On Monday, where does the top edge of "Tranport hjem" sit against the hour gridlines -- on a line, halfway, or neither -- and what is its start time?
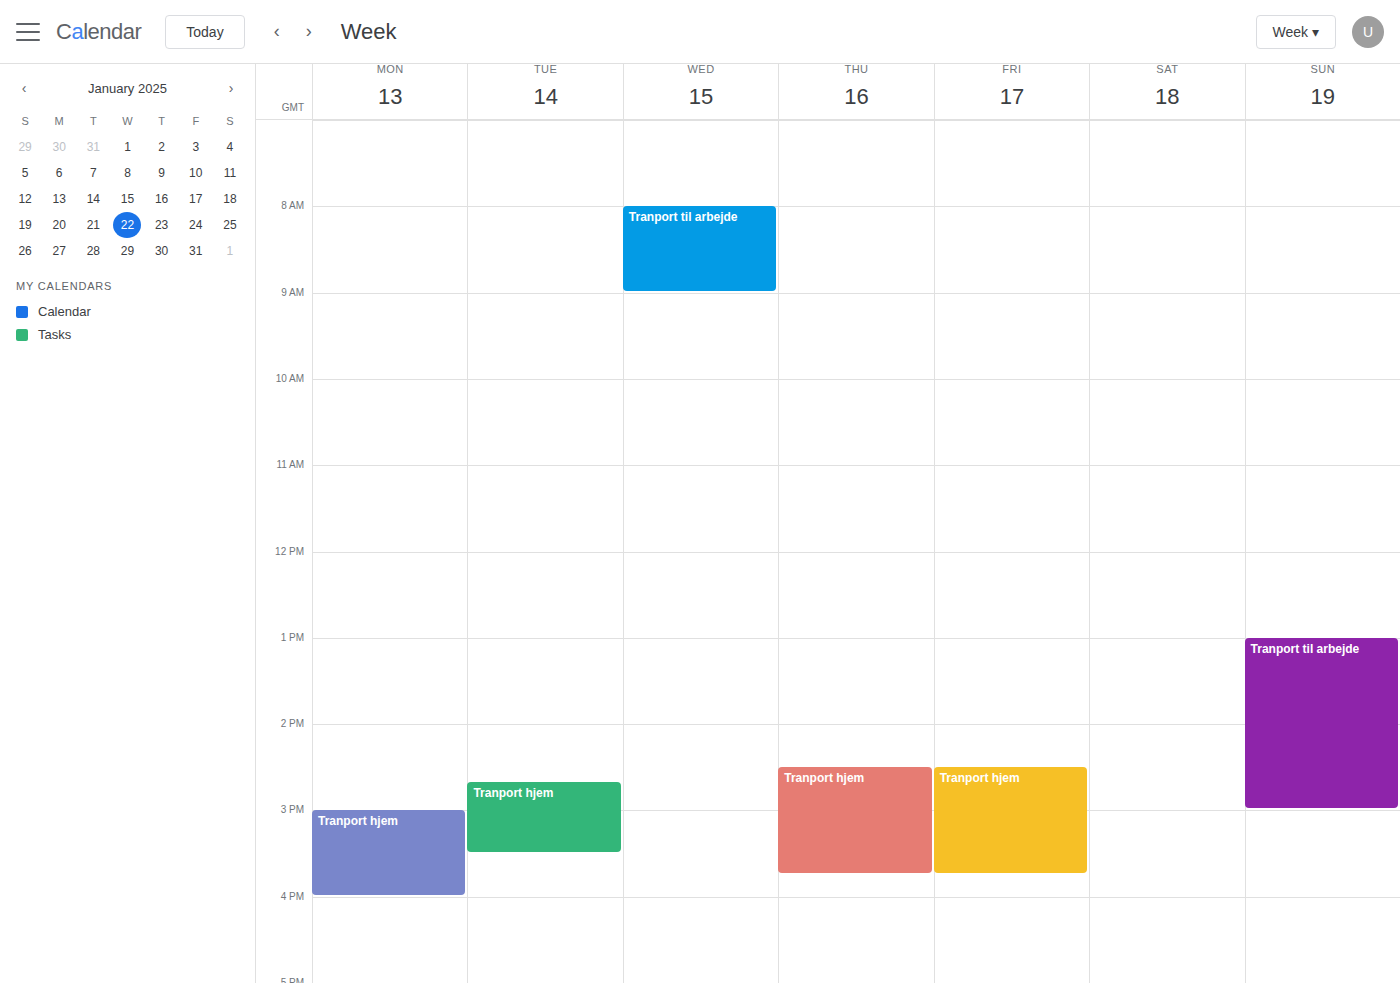
3:00 PM -- exactly on the 3 PM line.